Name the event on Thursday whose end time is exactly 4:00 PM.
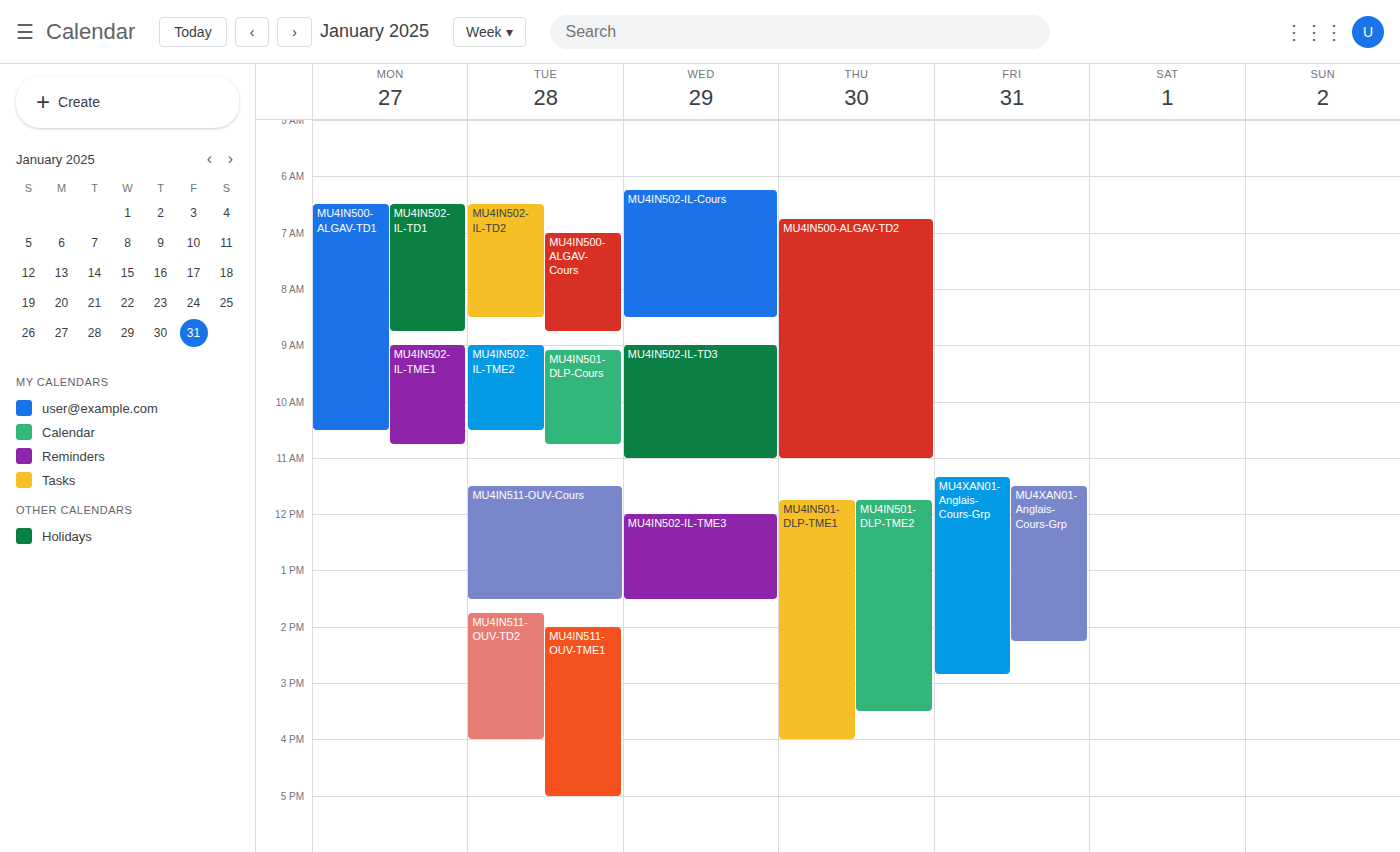
"MU4IN501-DLP-TME1"